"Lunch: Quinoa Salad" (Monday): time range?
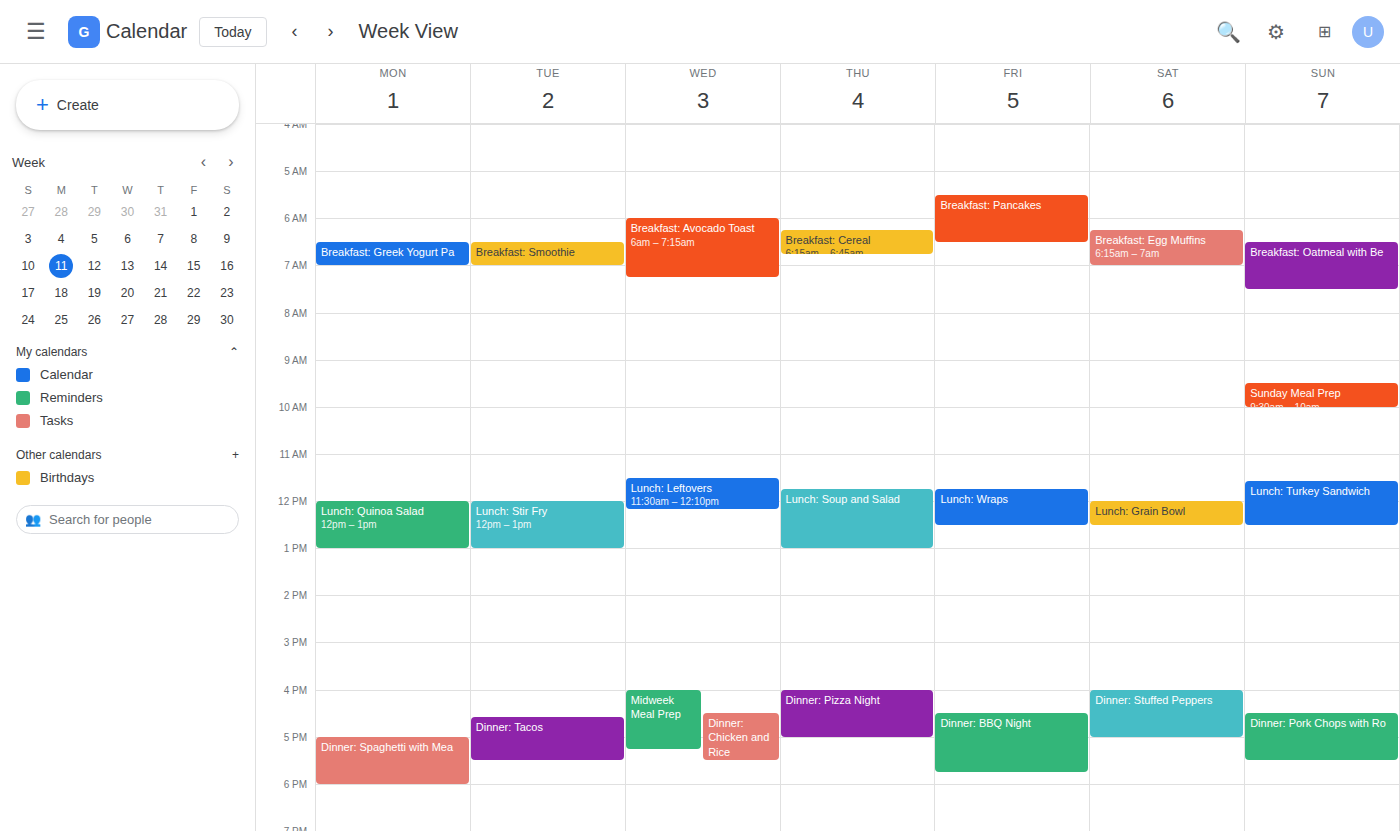
12:00 PM to 1:00 PM